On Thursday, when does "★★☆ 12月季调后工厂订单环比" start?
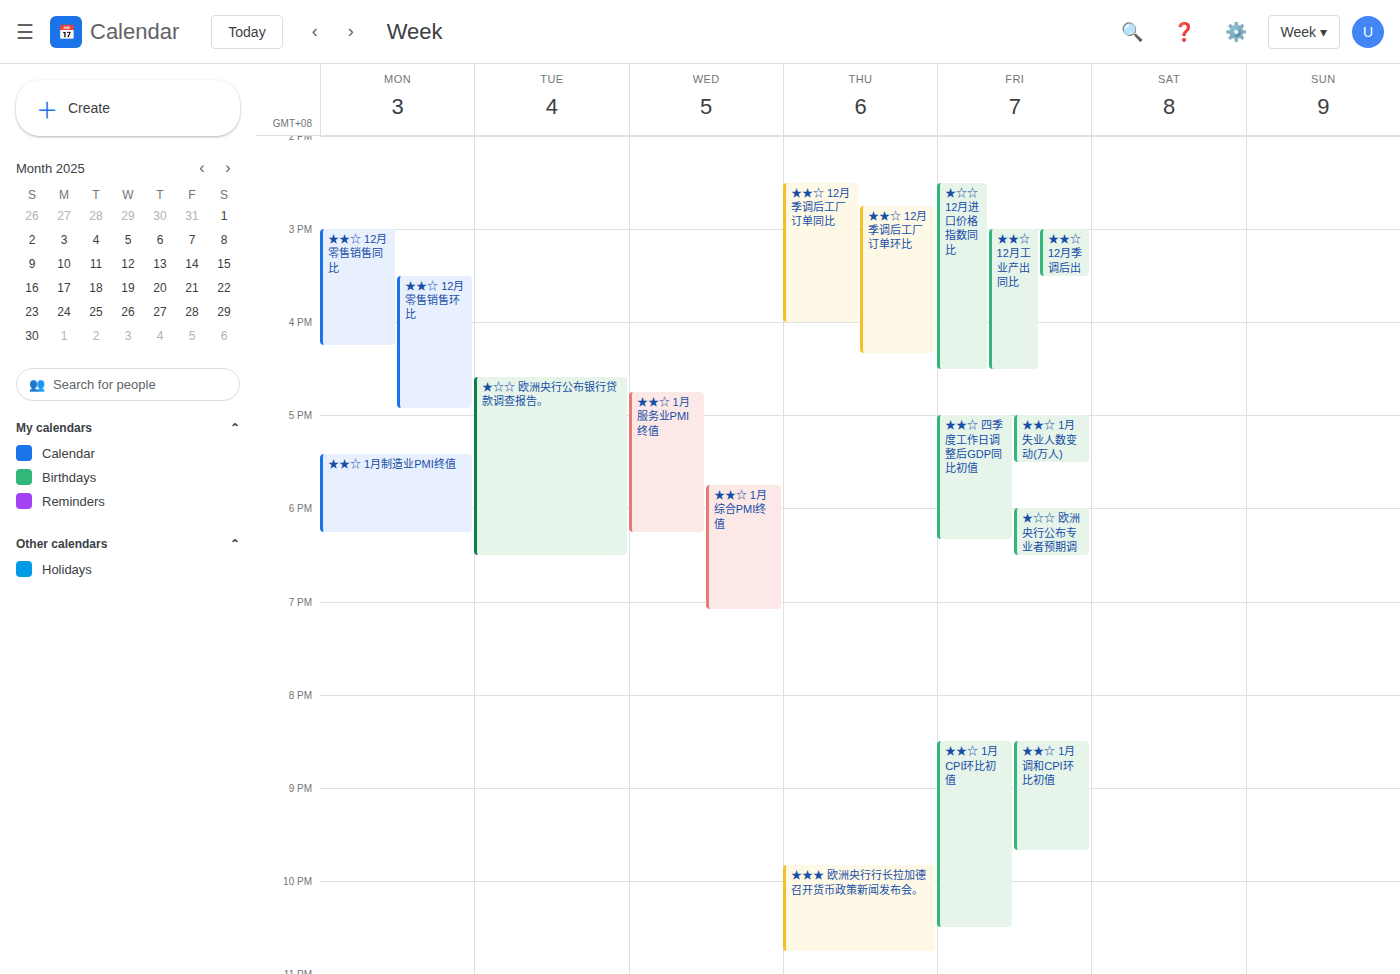
2:45 PM